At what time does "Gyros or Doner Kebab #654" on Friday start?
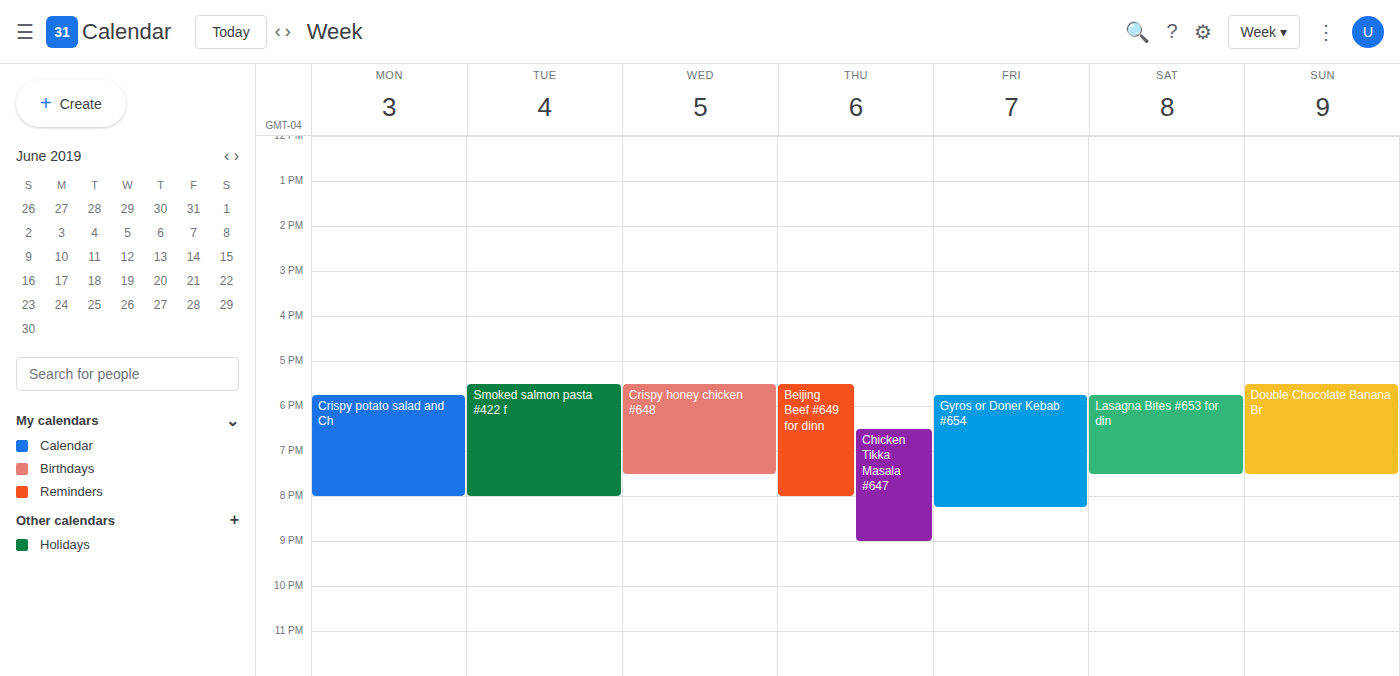
5:45 PM